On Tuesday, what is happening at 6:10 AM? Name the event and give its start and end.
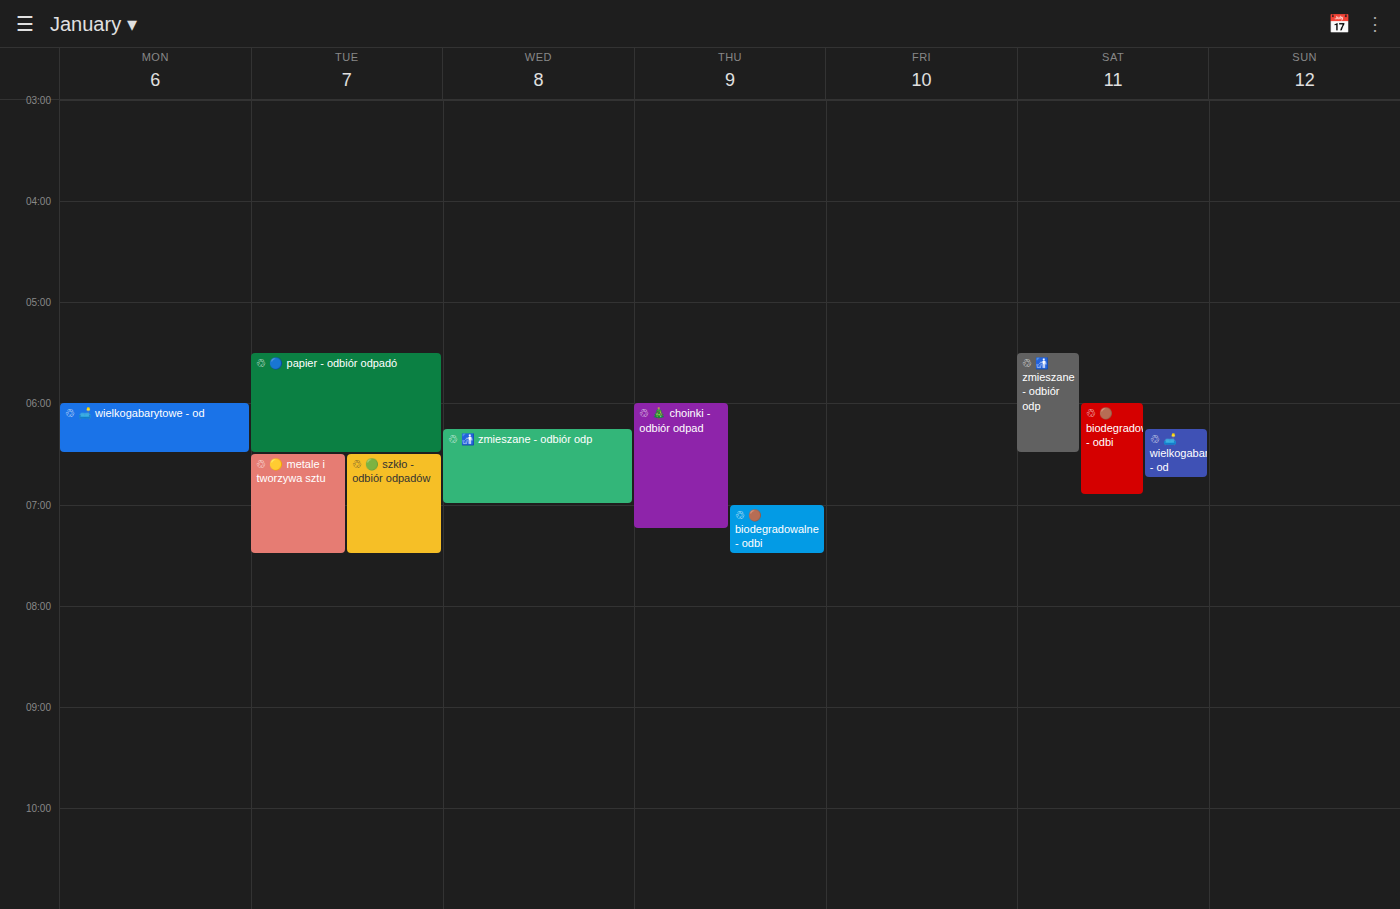
"♲ 🔵 papier - odbiór odpadó", 5:30 AM to 6:30 AM